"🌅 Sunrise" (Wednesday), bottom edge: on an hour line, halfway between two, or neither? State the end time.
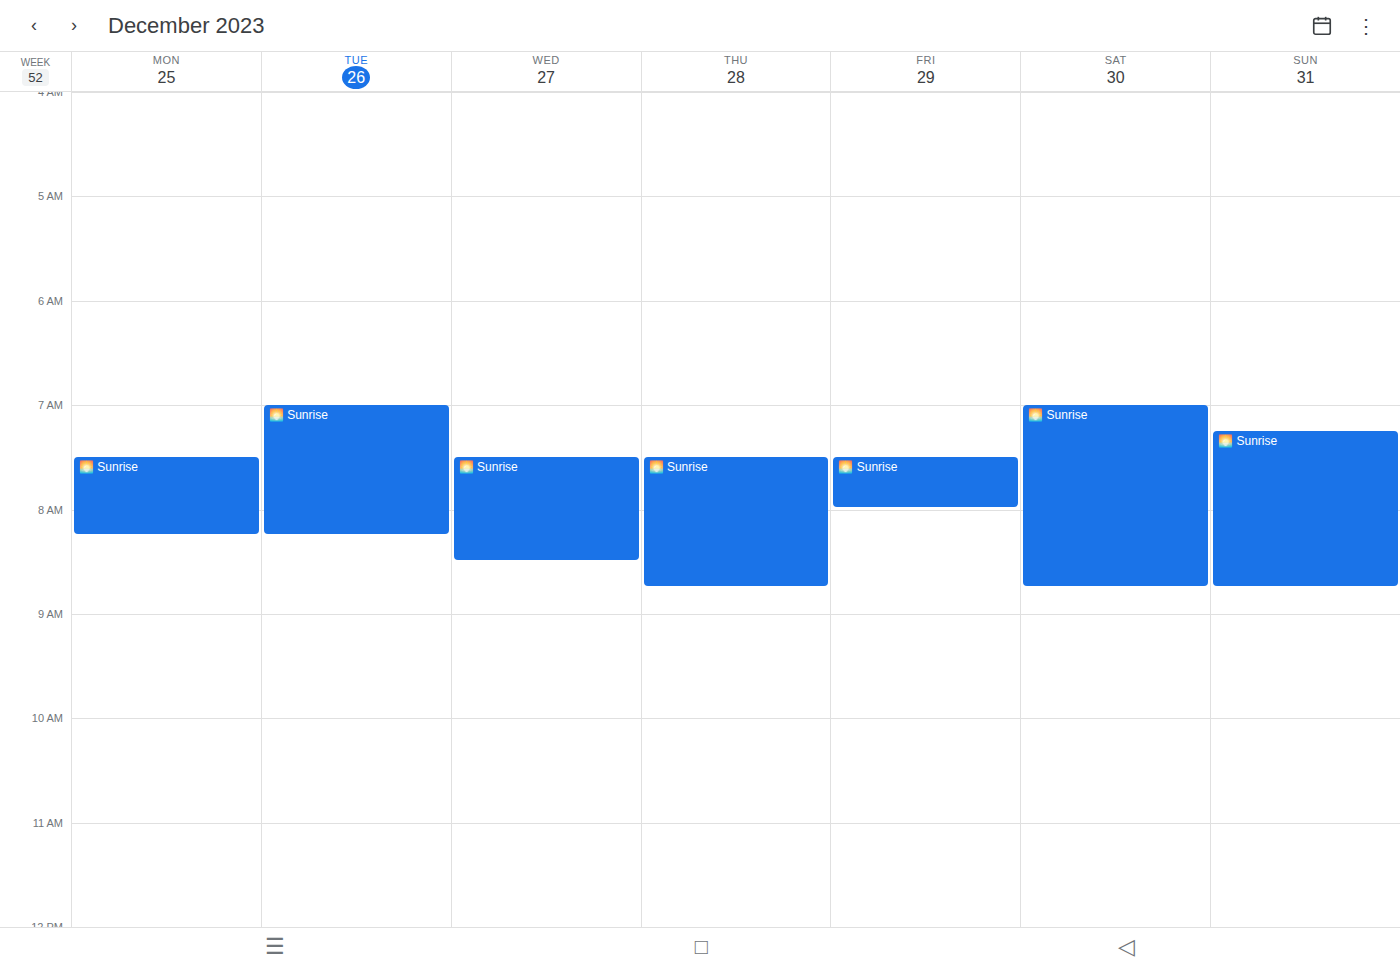
8:30 AM -- halfway between the 8 AM and 9 AM lines.